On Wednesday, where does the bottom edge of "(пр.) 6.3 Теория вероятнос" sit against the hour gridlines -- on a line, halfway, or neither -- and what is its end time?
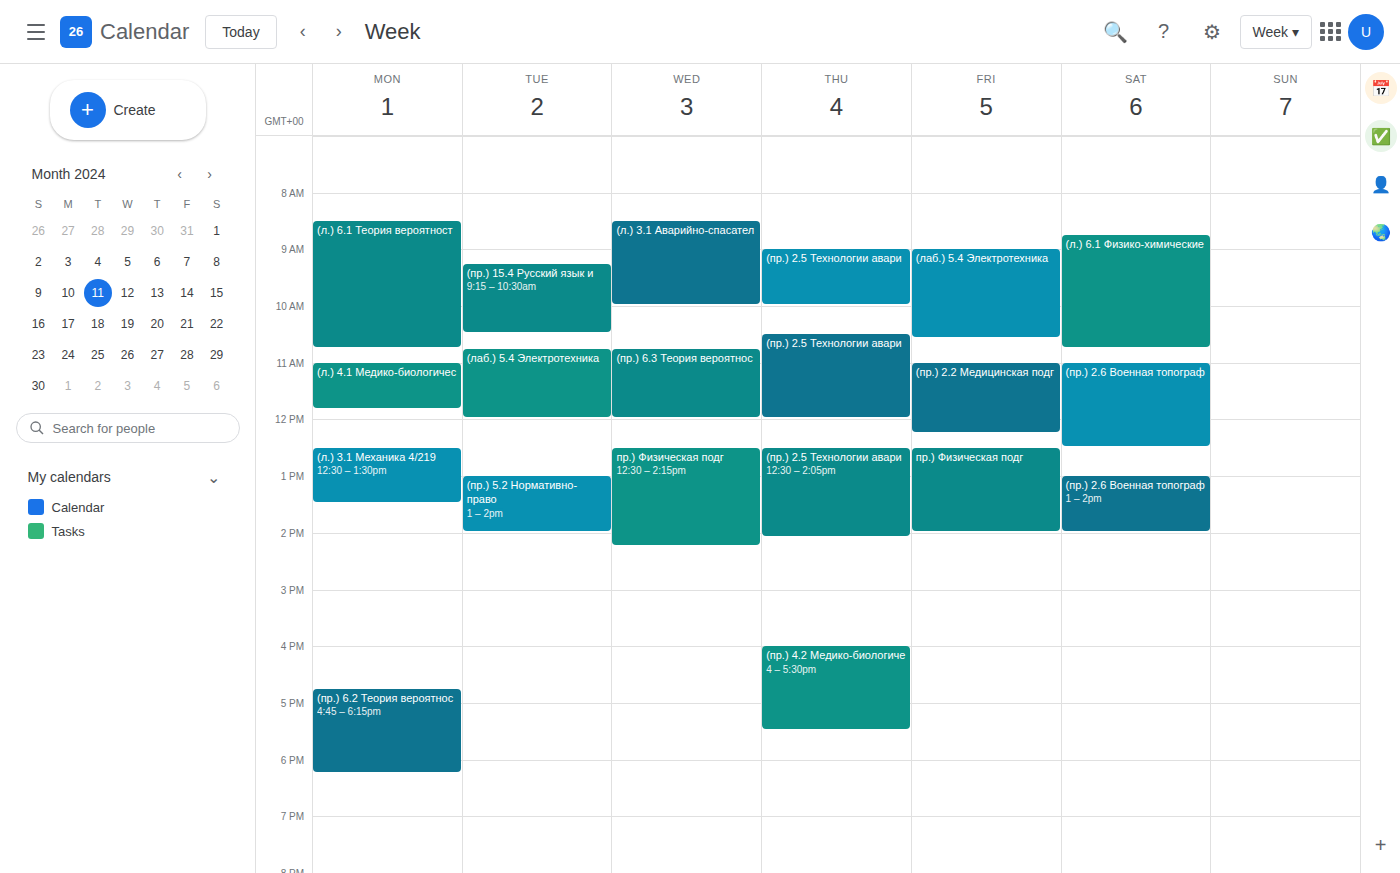
12:00 PM -- exactly on the 12 PM line.